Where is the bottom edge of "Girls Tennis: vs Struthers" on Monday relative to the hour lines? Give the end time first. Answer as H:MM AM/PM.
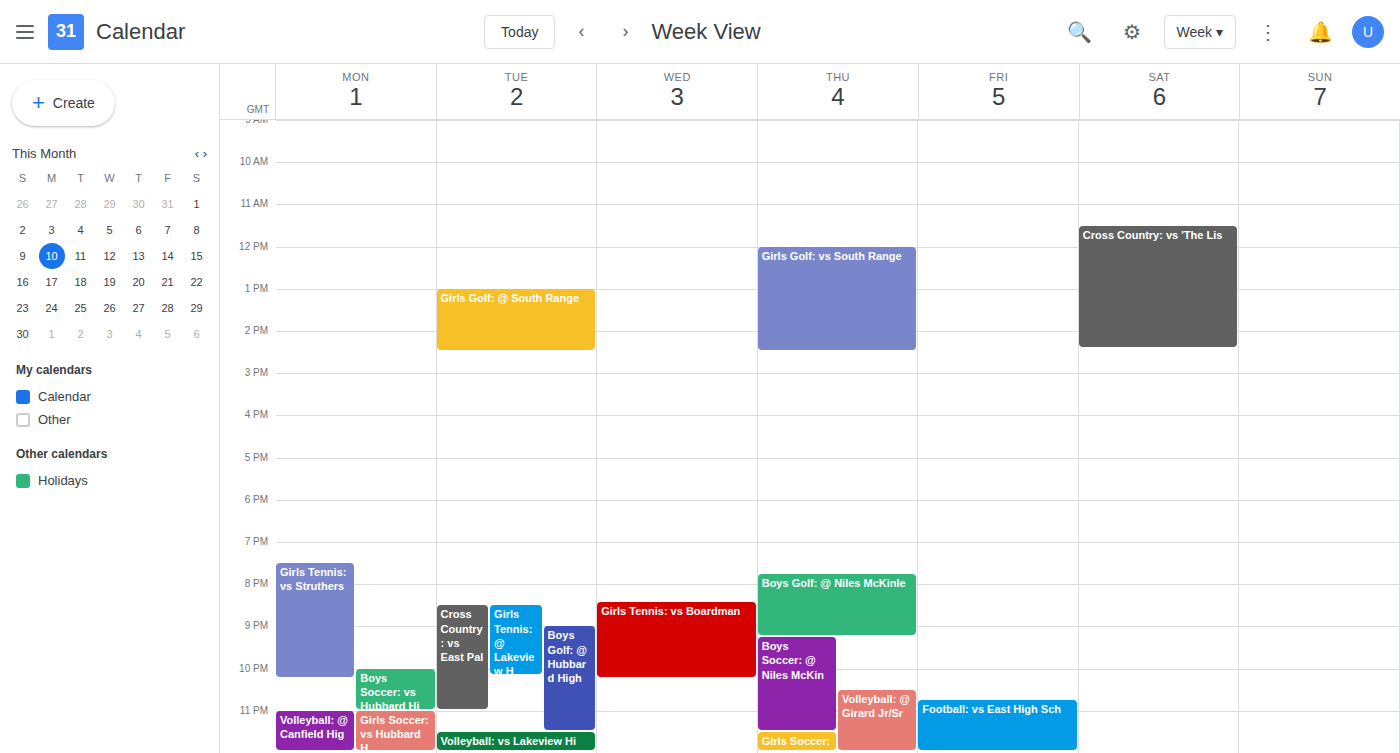
10:15 PM -- neither: a quarter of the way from the 10 PM line to the 11 PM line.